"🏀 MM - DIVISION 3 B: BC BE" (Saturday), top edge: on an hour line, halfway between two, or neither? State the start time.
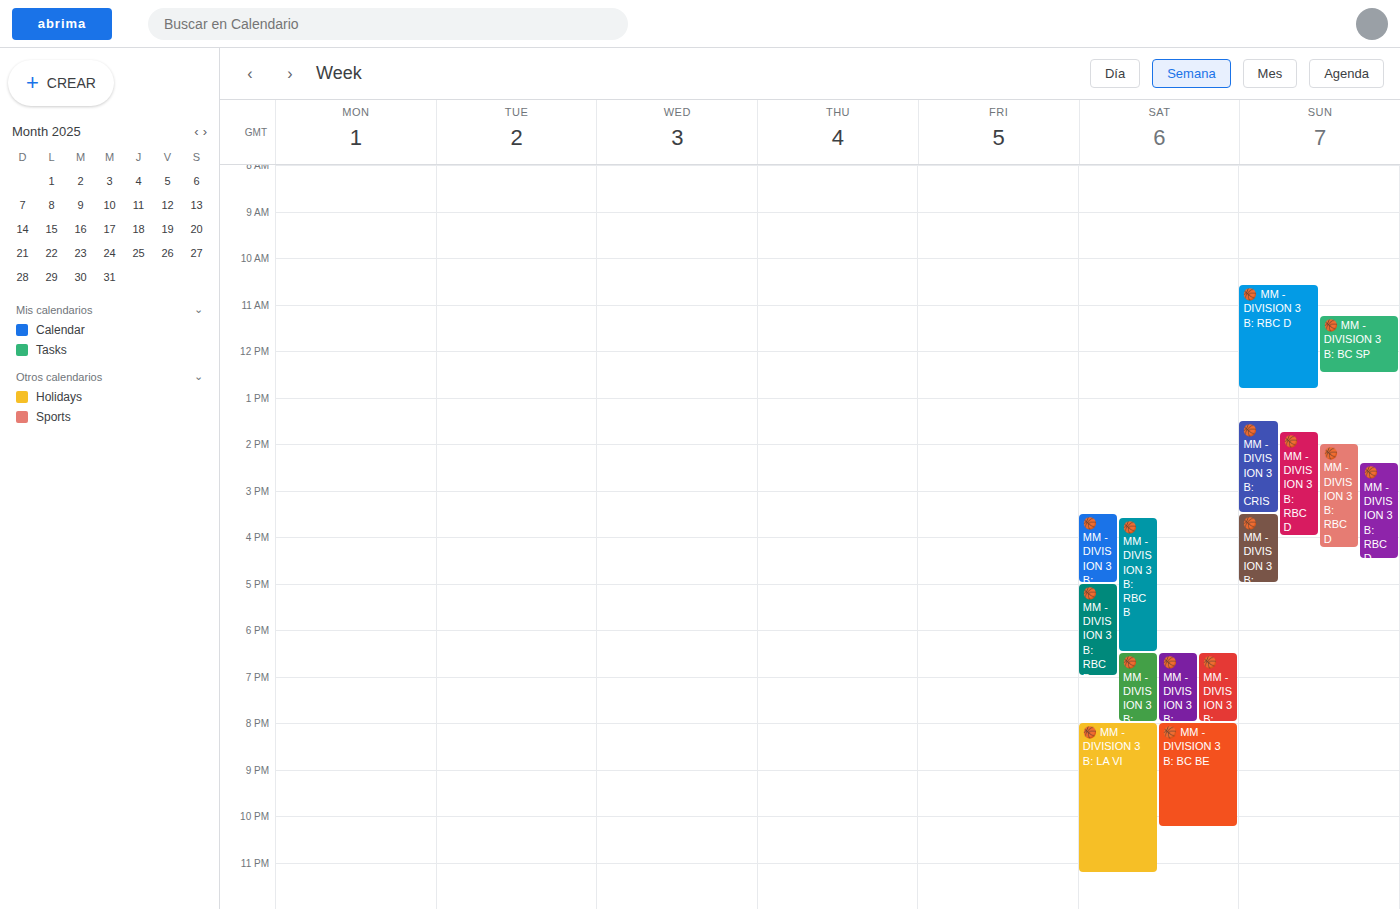
20:00 -- exactly on the 20:00 line.